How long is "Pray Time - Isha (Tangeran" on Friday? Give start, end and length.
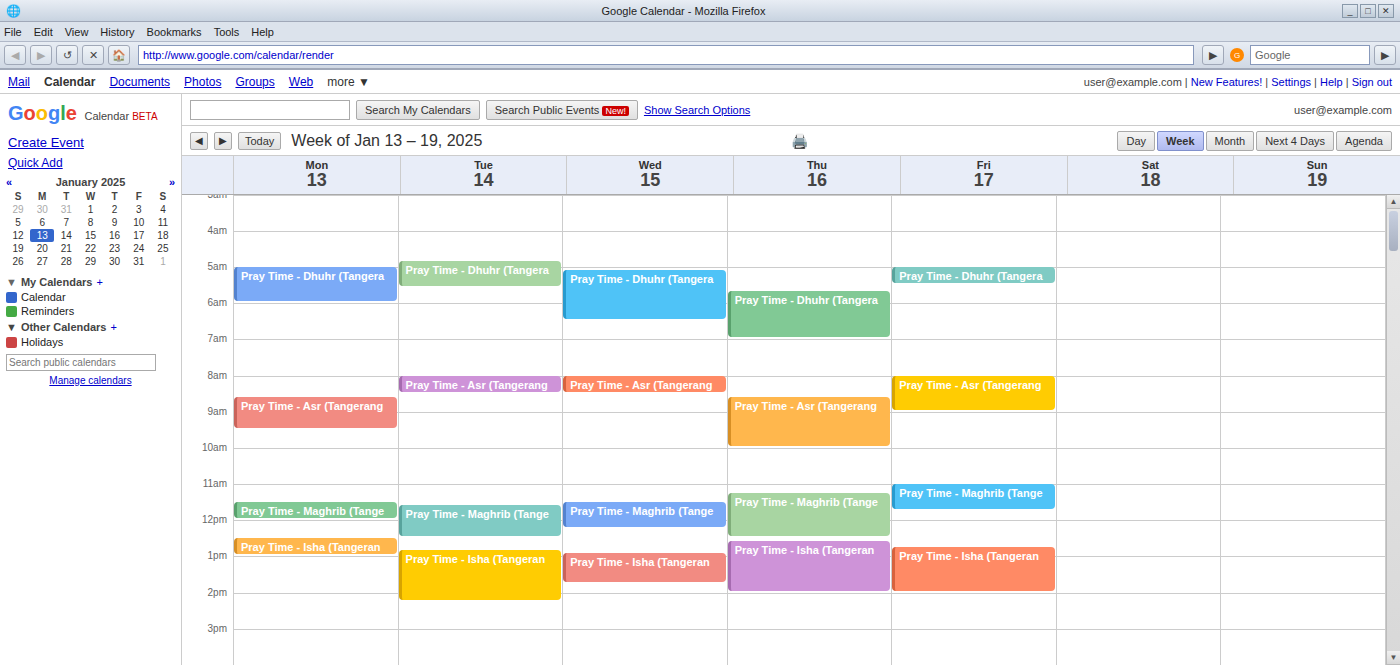
12:45 PM to 2:00 PM, 1 hour 15 minutes